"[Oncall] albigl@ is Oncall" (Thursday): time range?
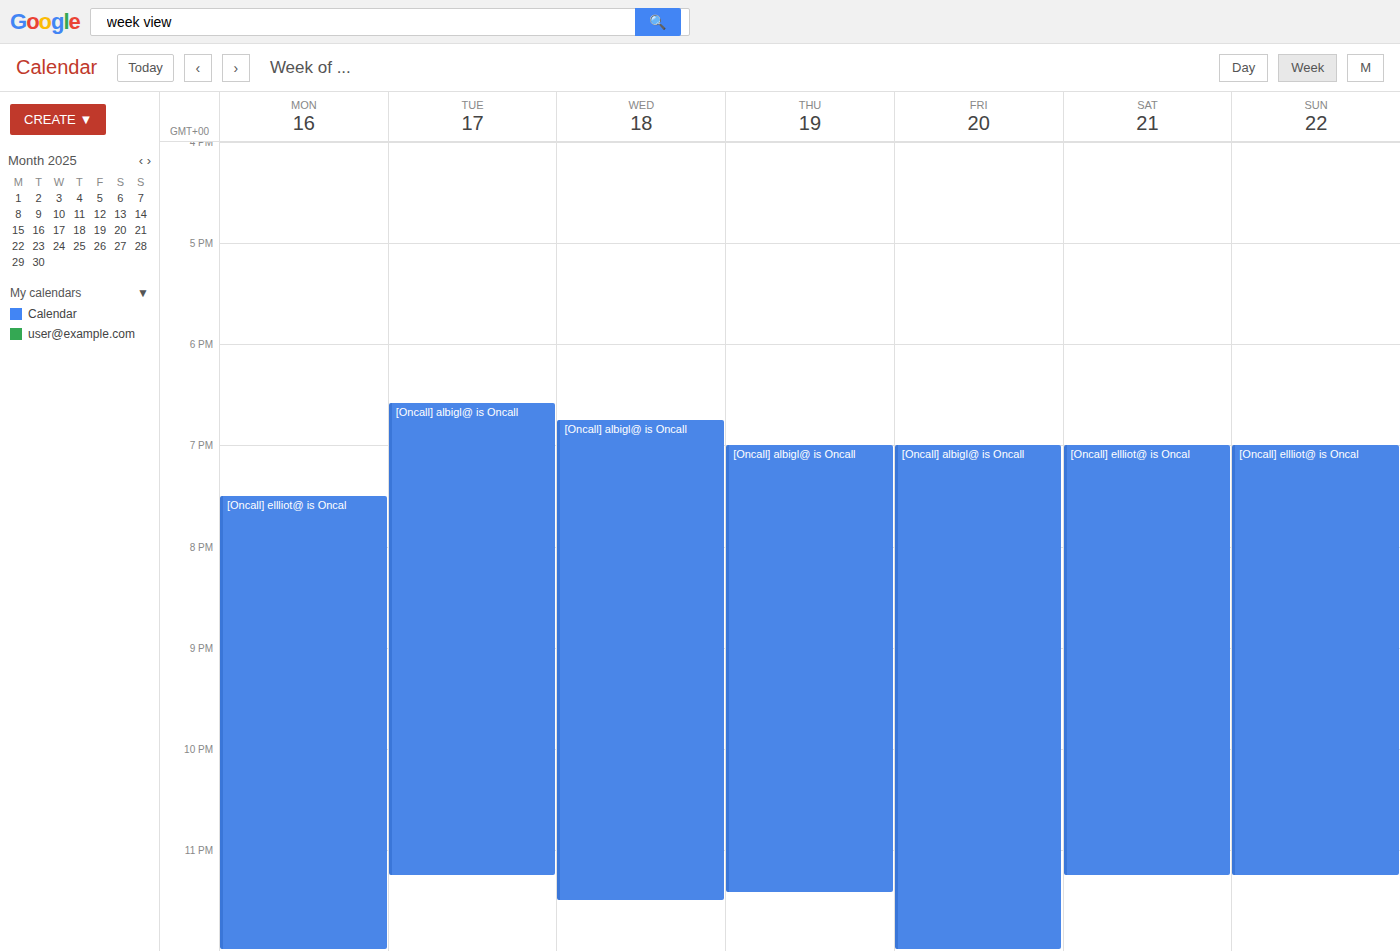
7:00 PM to 11:25 PM